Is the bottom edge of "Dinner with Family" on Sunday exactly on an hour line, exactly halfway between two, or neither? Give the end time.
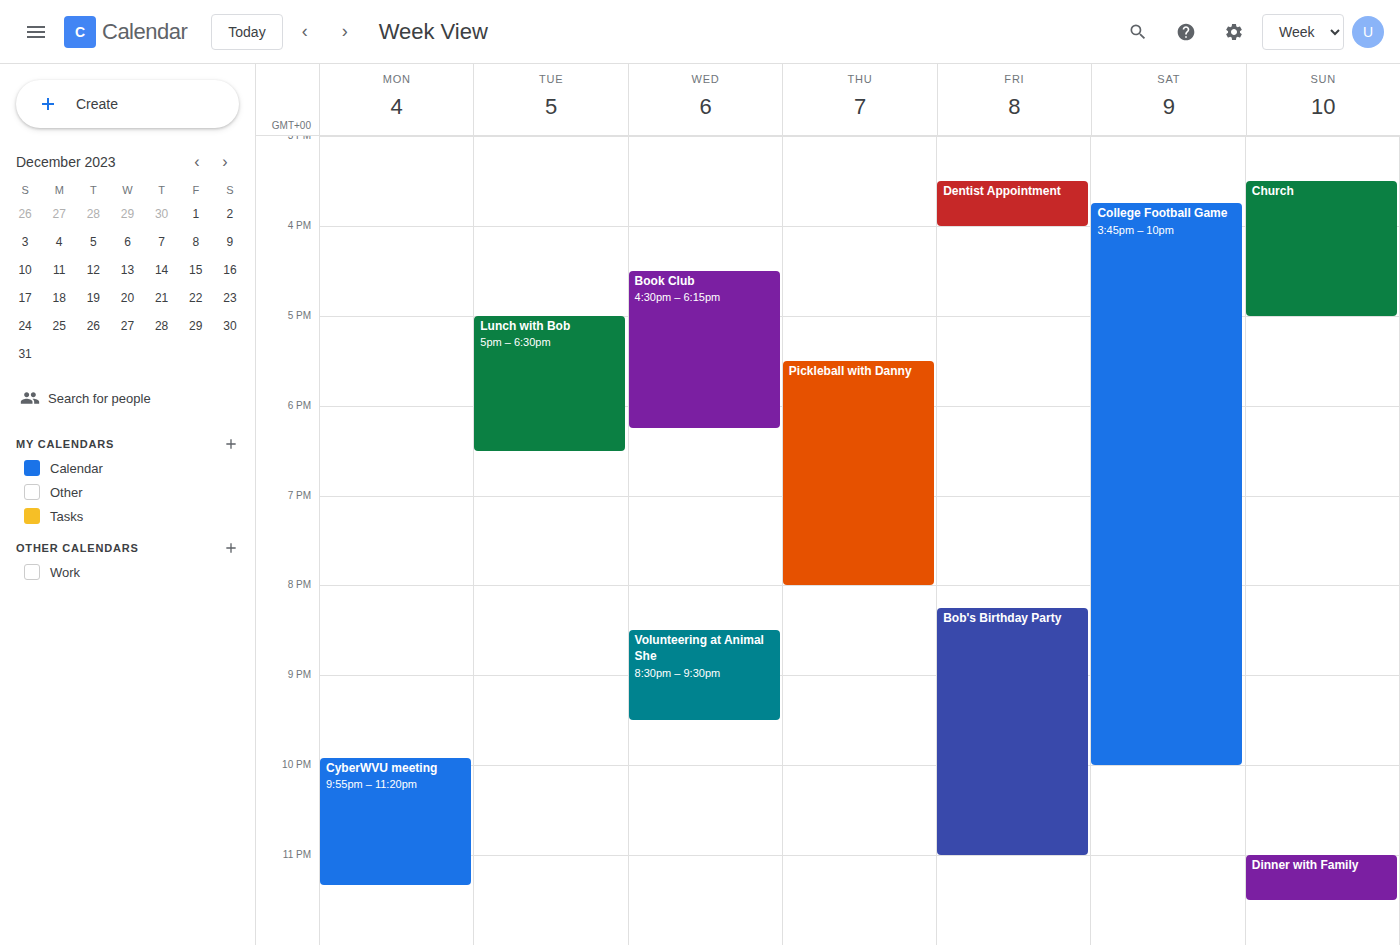
11:30 PM -- halfway between the 11 PM and 12 AM lines.